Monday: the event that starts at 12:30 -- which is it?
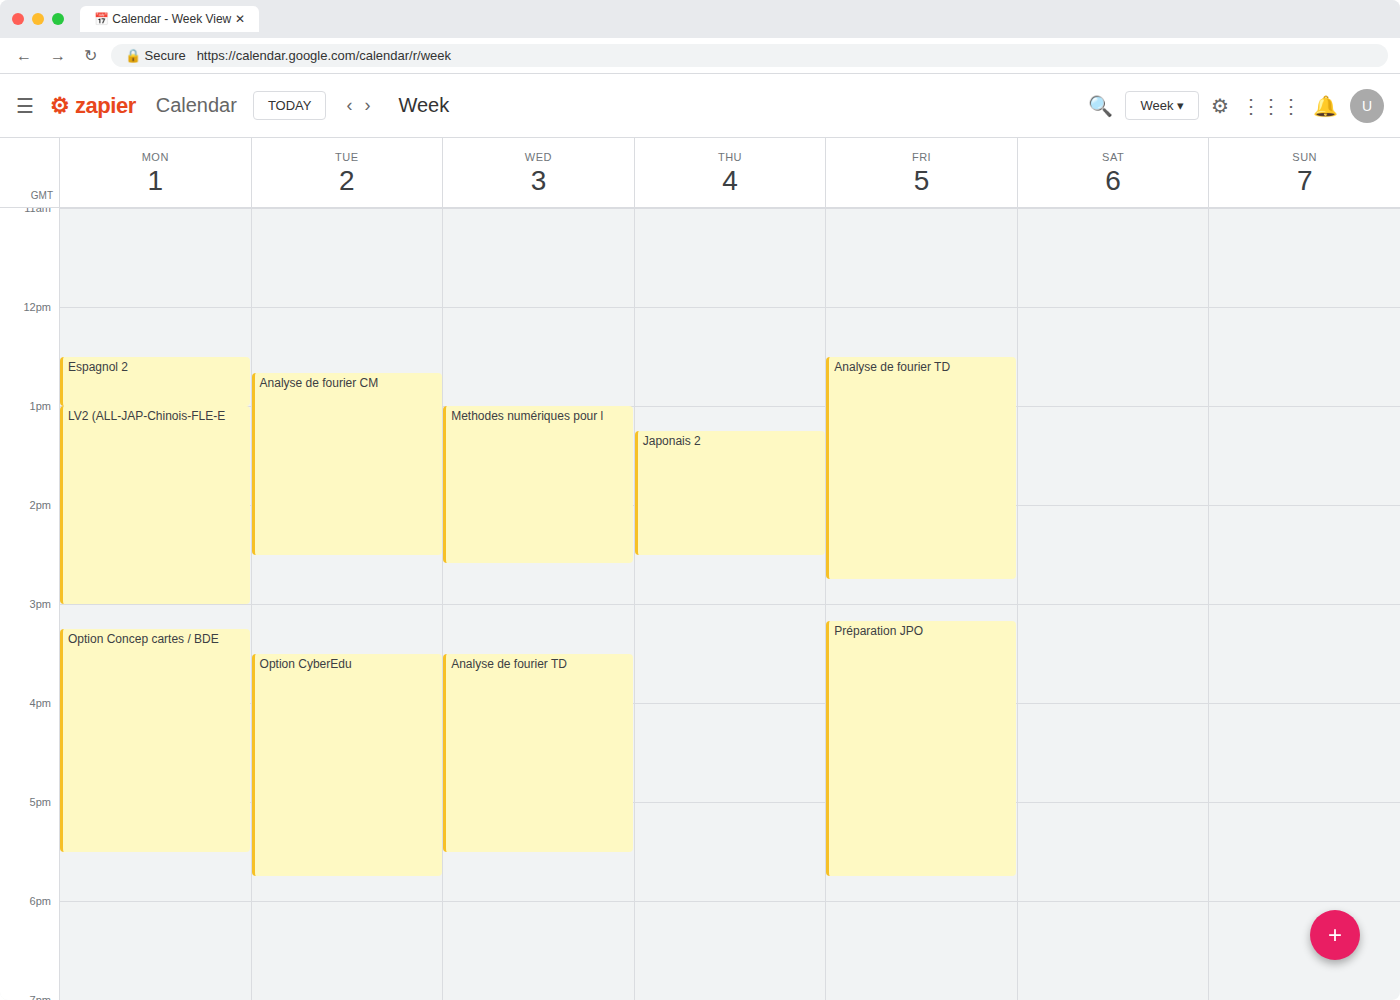
"Espagnol 2"